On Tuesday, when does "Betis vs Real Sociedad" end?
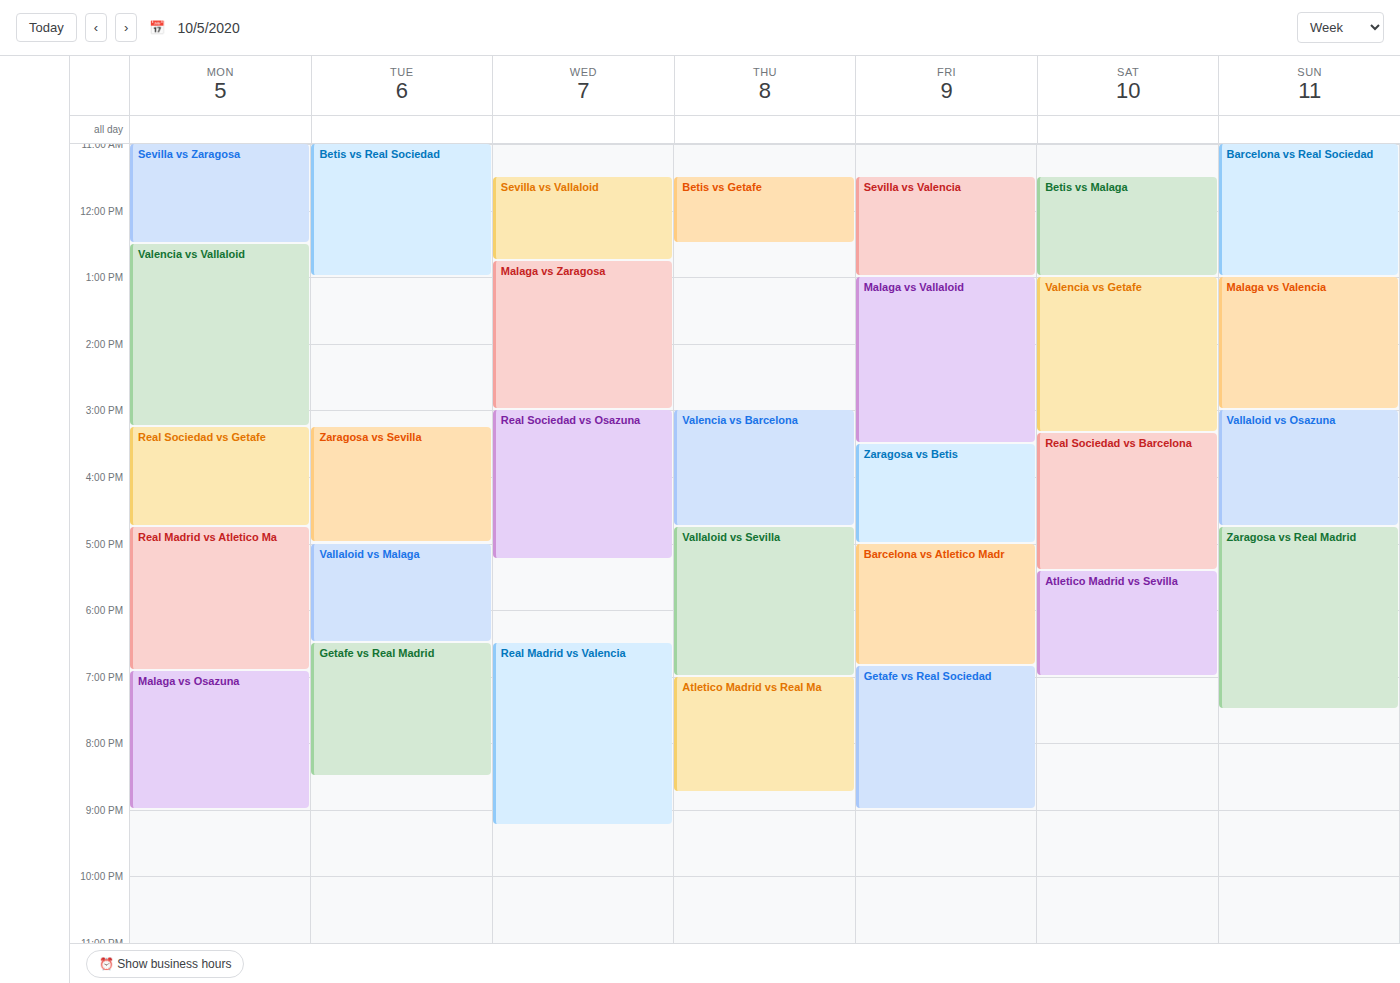
13:00